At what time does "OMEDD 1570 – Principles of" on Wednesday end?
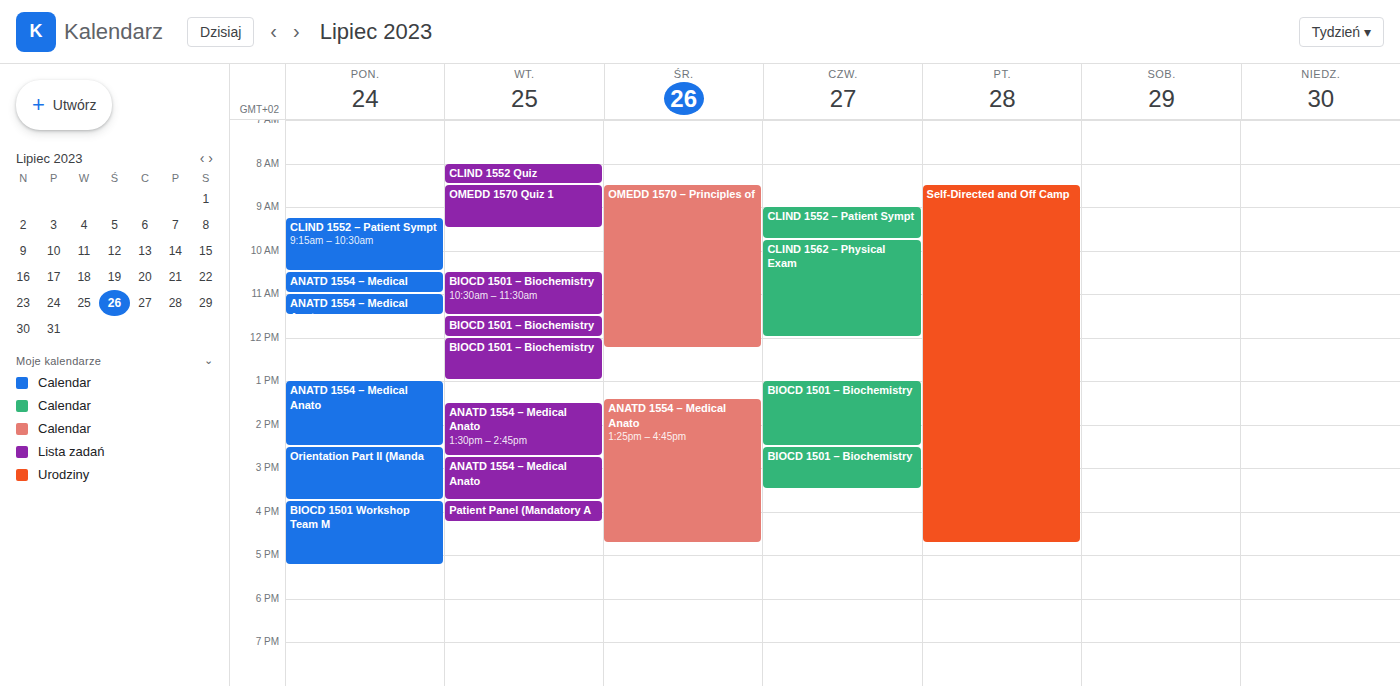
12:15 PM